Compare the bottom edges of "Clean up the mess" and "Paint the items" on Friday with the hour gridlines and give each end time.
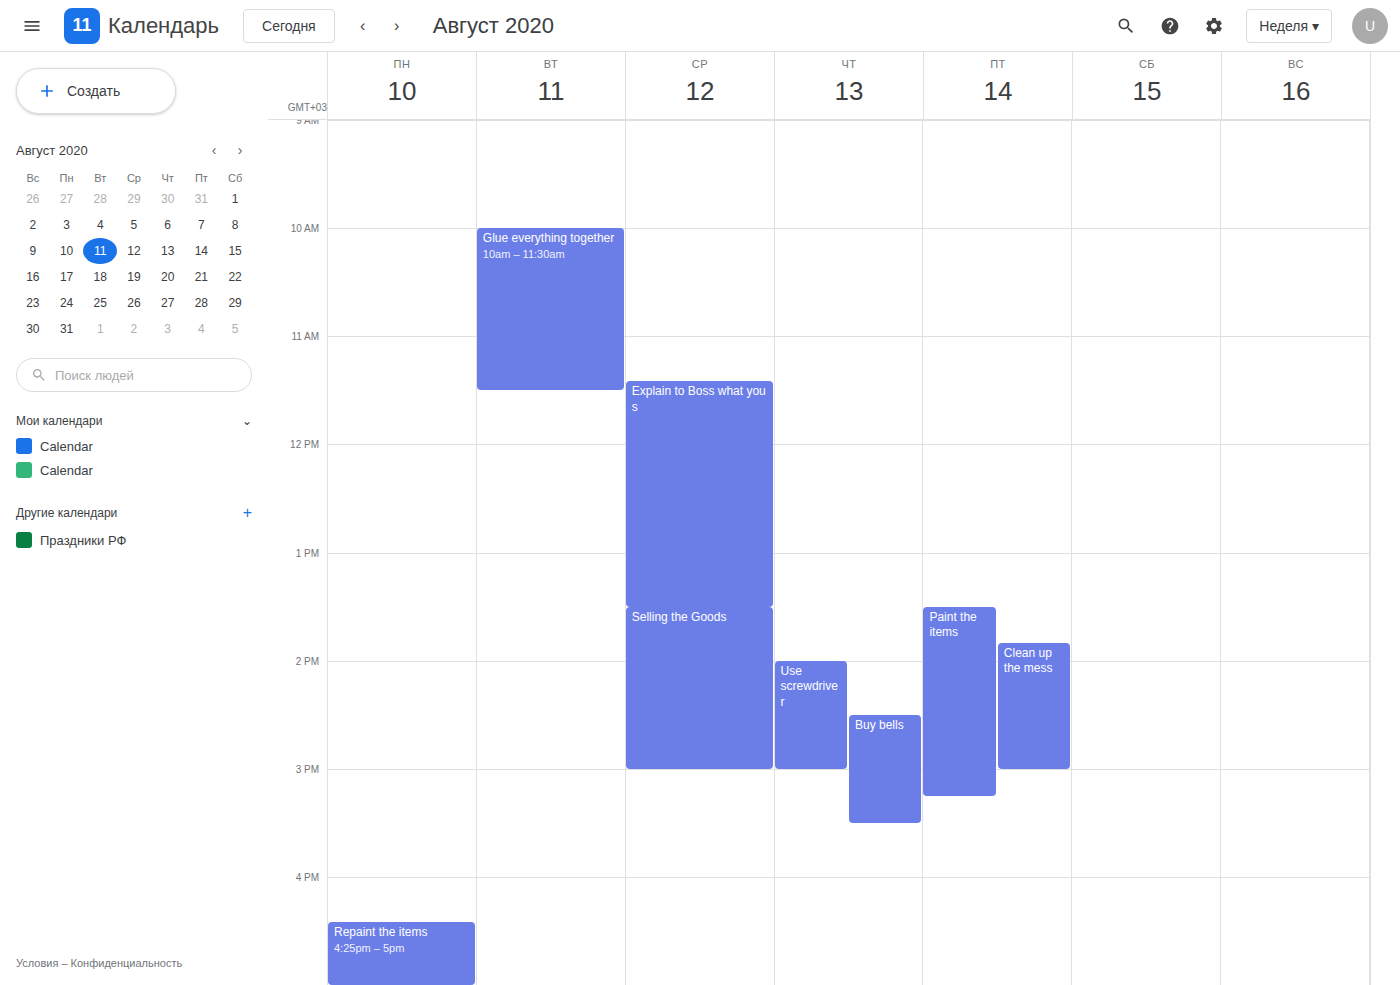
"Clean up the mess": 3:00 PM, exactly on the 3 PM line. "Paint the items": 3:15 PM, neither: a quarter of the way from the 3 PM line to the 4 PM line.